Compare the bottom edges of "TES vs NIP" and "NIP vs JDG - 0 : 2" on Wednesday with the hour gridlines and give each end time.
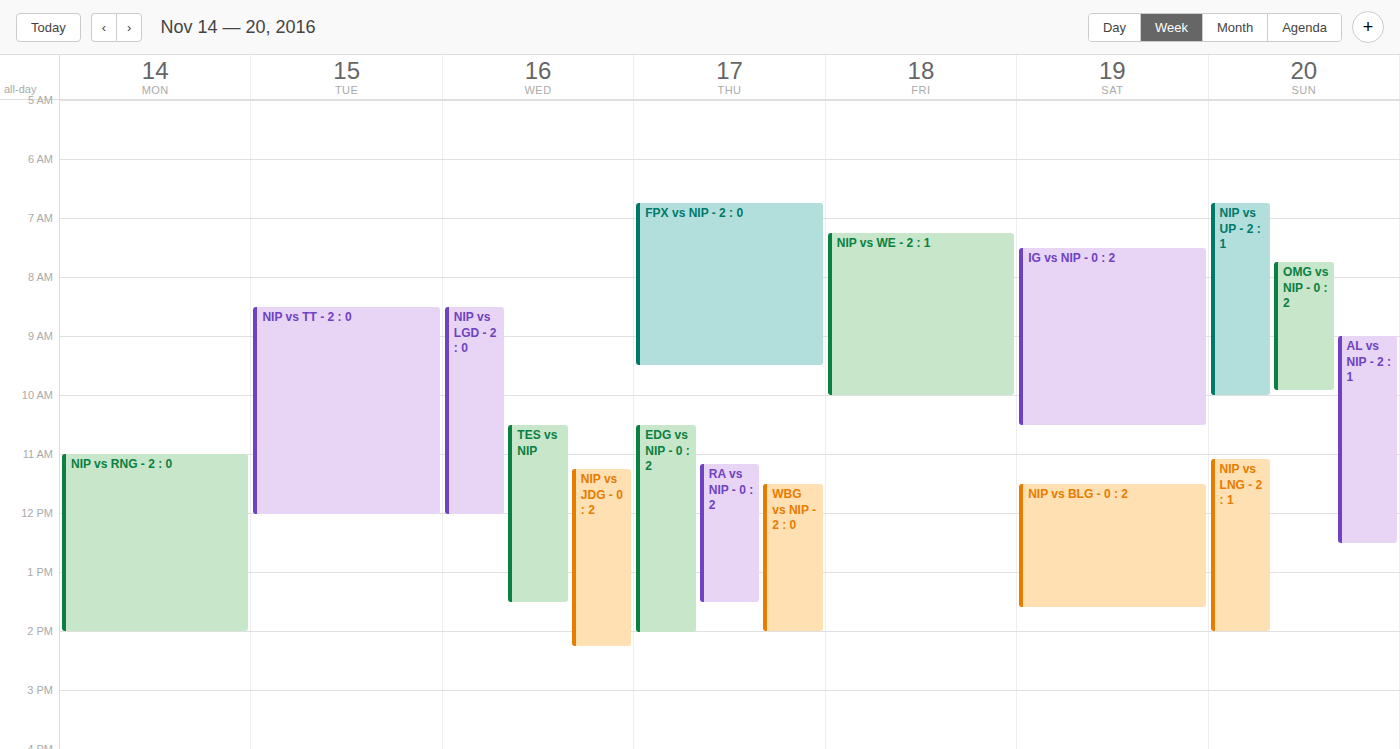
"TES vs NIP": 13:30, halfway between the 13:00 and 14:00 lines. "NIP vs JDG - 0 : 2": 14:15, neither: a quarter of the way from the 14:00 line to the 15:00 line.